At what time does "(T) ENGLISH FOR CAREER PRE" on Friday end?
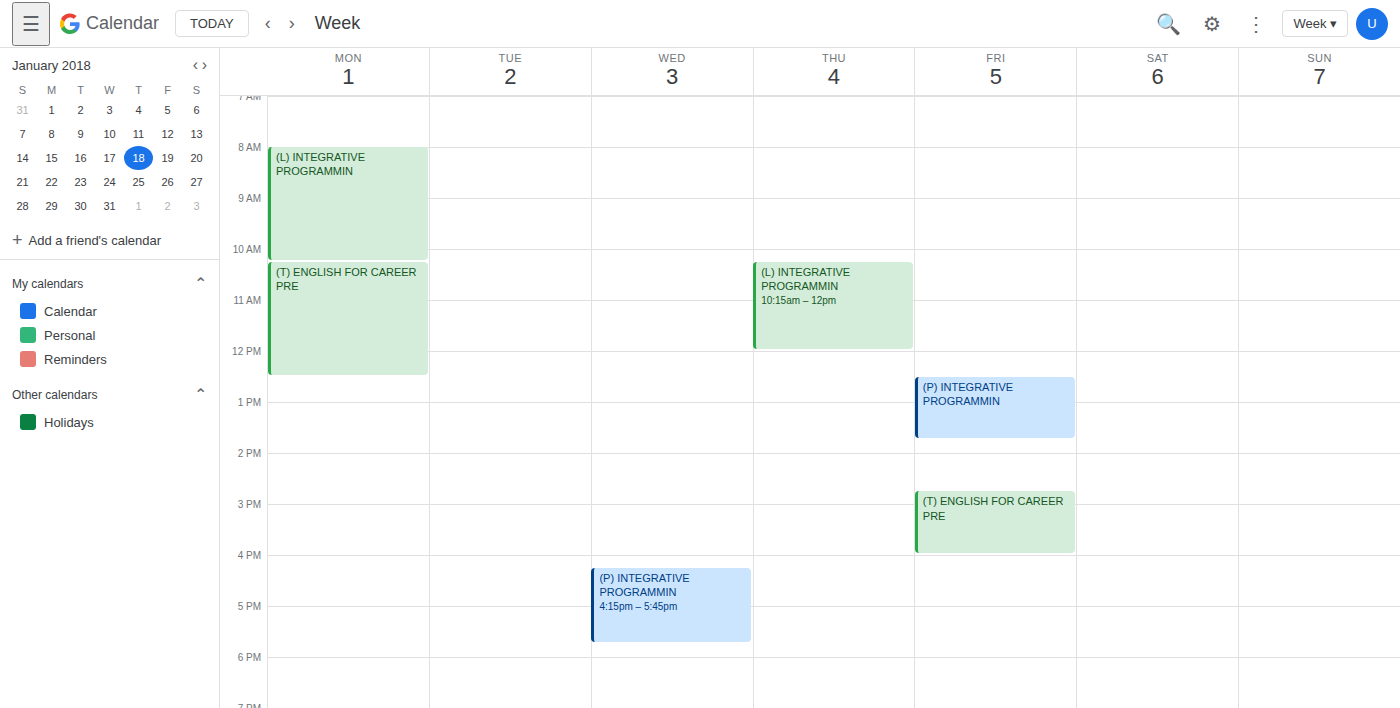
4:00 PM